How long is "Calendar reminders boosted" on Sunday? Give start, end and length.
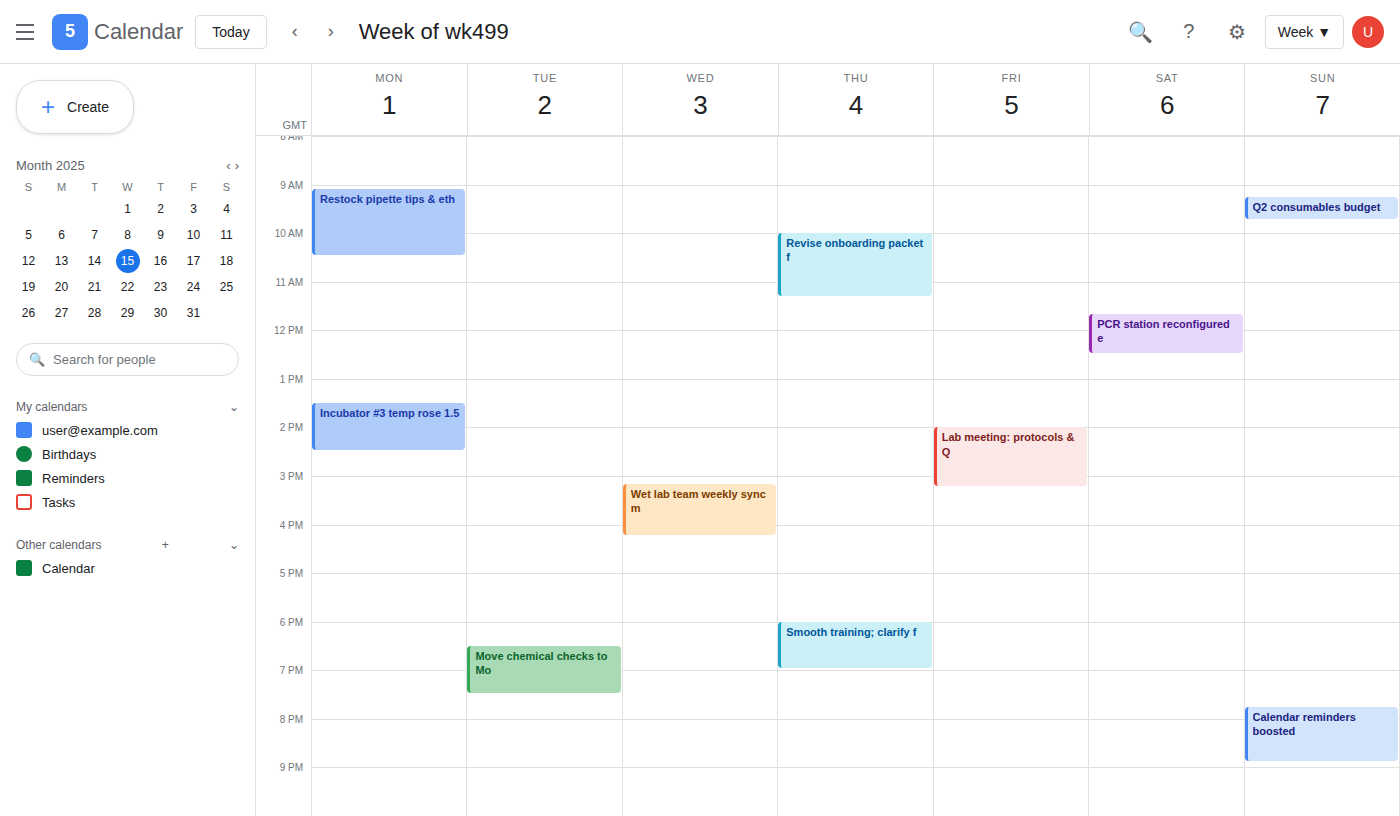
7:45 PM to 8:55 PM, 1 hour 10 minutes